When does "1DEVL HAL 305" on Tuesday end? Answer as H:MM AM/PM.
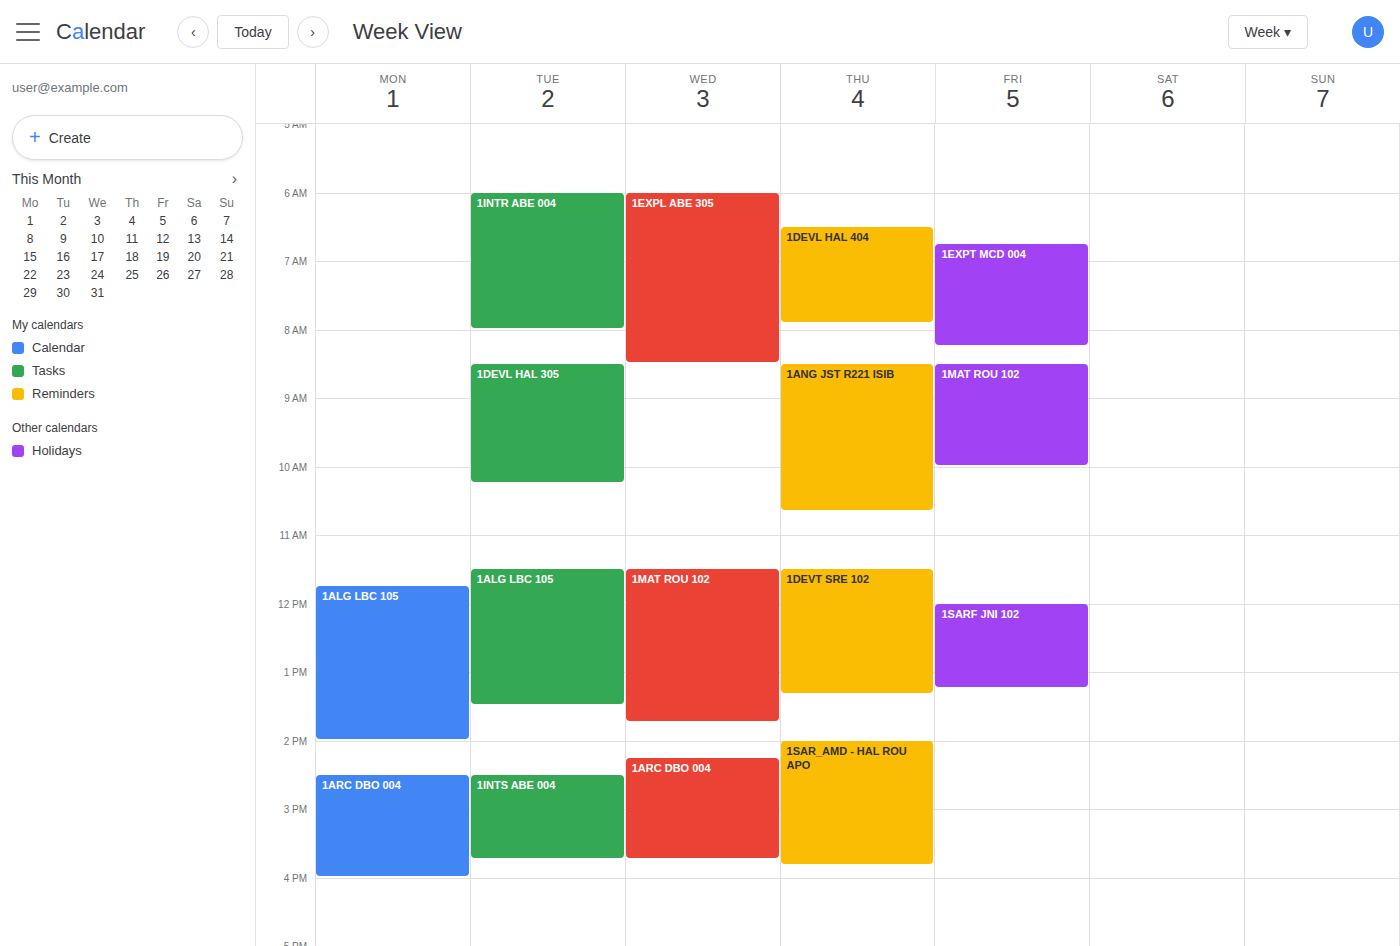
10:15 AM